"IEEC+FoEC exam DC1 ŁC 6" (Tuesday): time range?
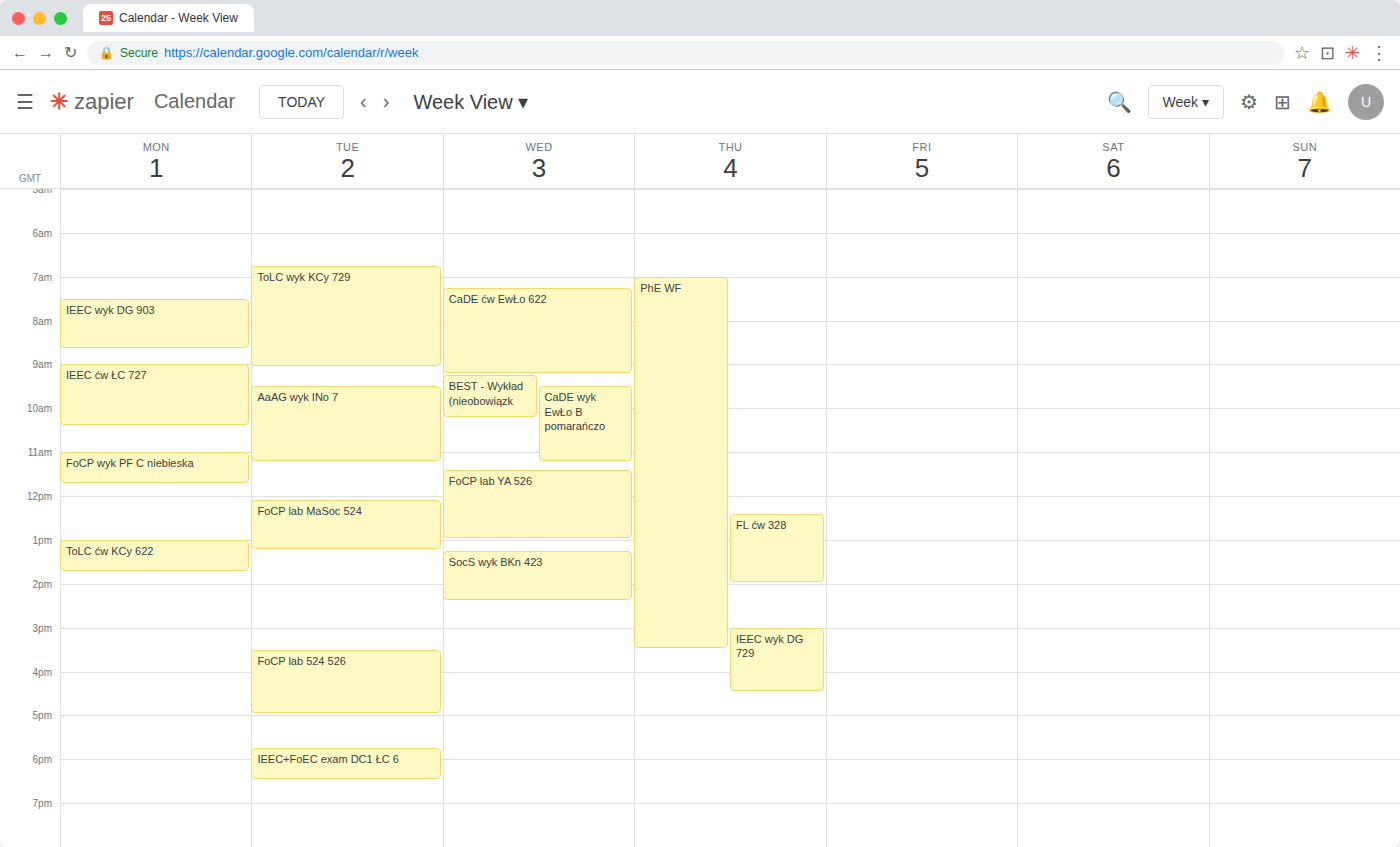
5:45 PM to 6:30 PM